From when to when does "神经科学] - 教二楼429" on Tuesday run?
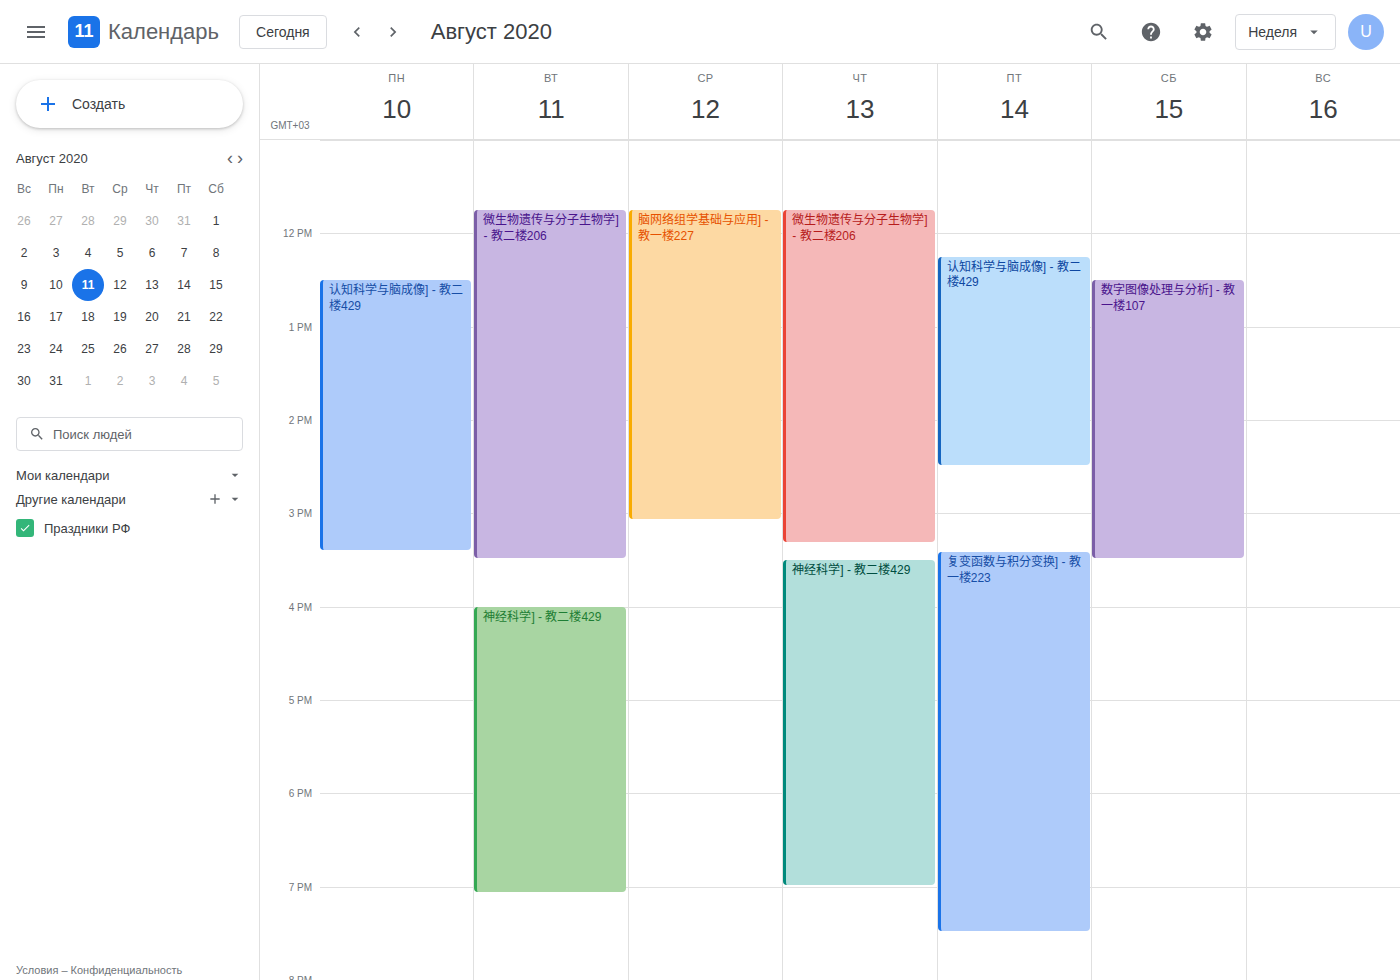
4:00 PM to 7:05 PM